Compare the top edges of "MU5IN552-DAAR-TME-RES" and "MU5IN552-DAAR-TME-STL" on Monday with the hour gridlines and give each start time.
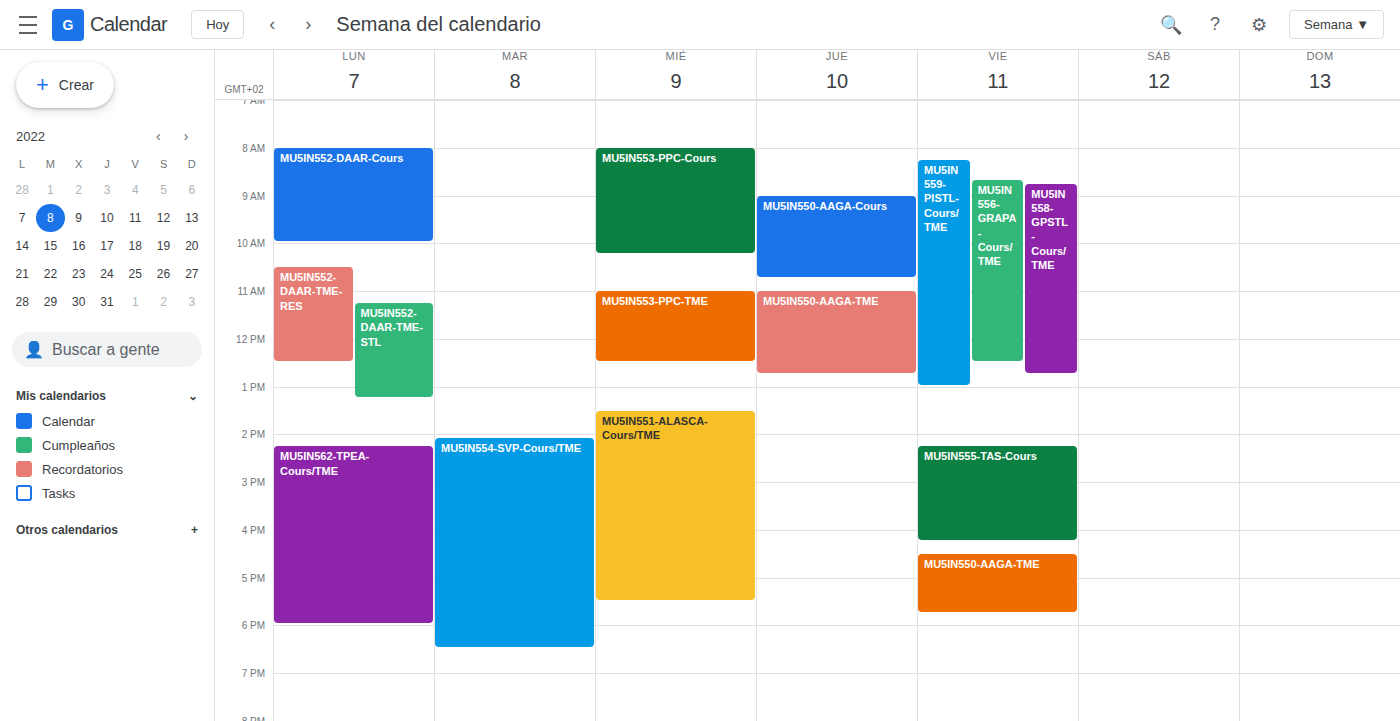
"MU5IN552-DAAR-TME-RES": 10:30 AM, halfway between the 10 AM and 11 AM lines. "MU5IN552-DAAR-TME-STL": 11:15 AM, neither: a quarter of the way from the 11 AM line to the 12 PM line.